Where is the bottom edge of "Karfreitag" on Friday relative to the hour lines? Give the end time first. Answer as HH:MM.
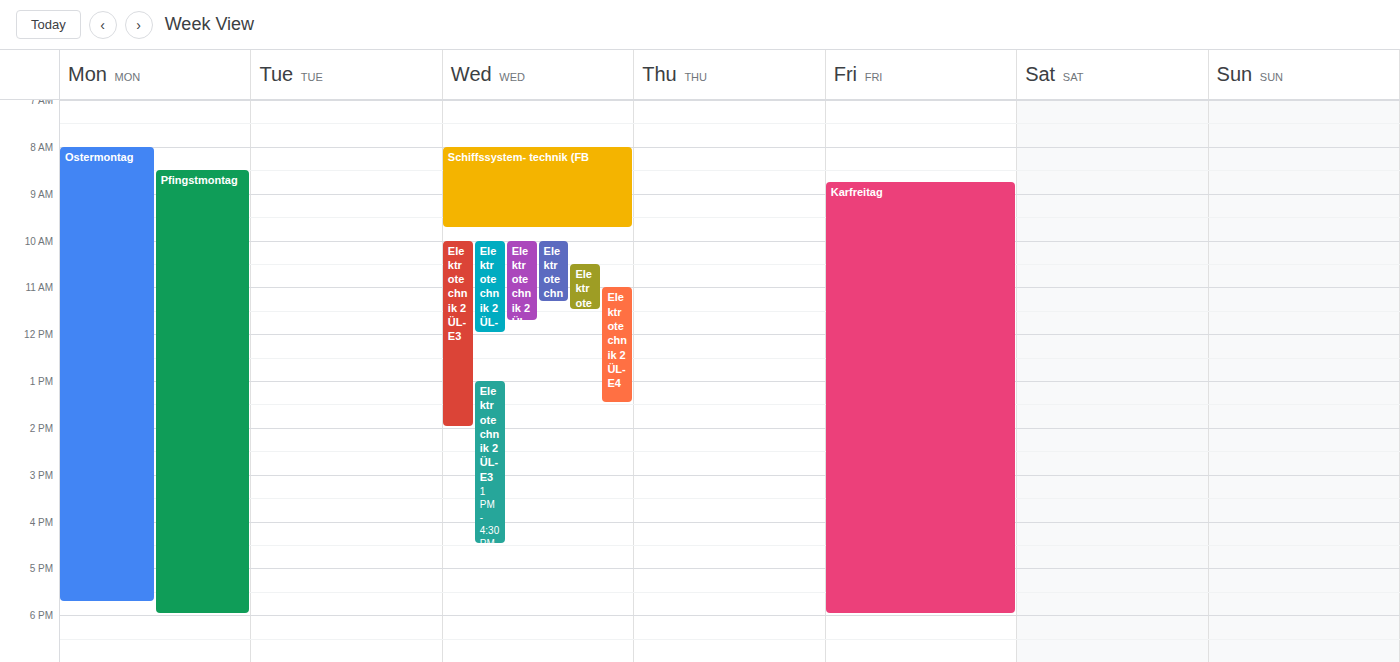
18:00 -- exactly on the 18:00 line.